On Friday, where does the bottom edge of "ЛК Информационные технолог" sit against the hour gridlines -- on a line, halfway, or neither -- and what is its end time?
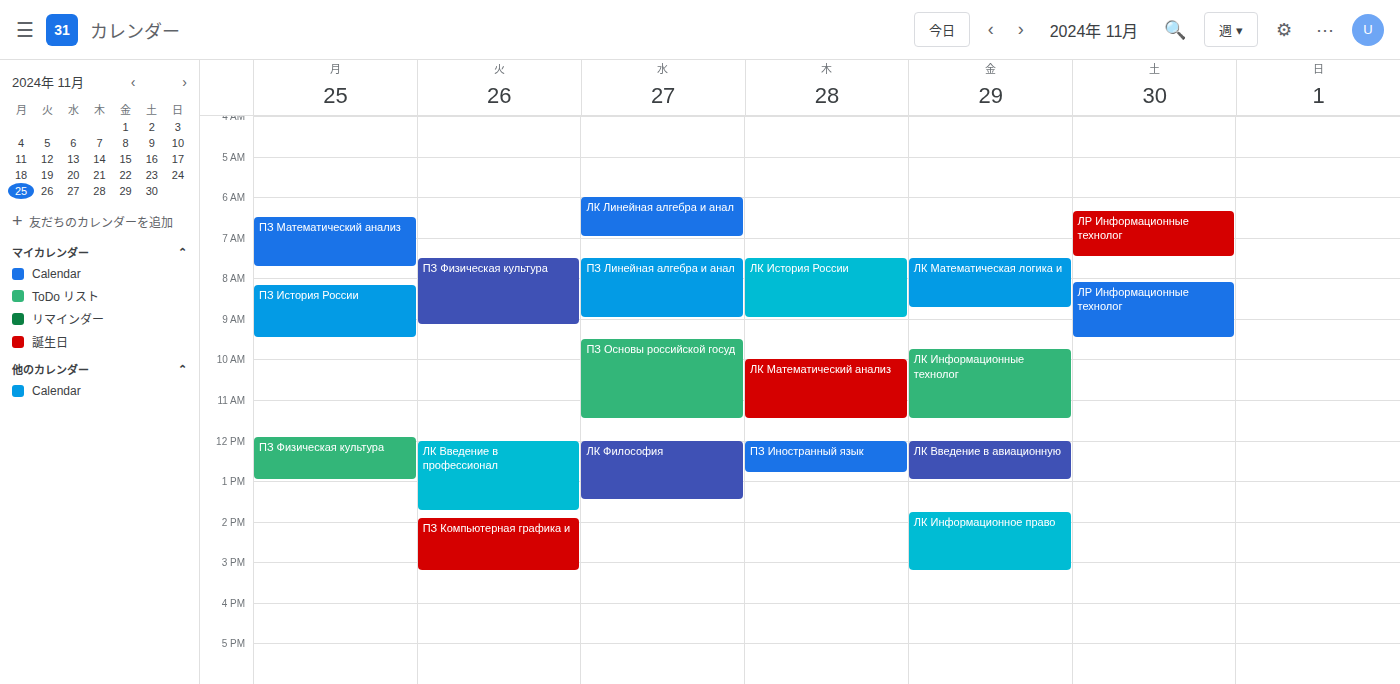
11:30 -- halfway between the 11:00 and 12:00 lines.